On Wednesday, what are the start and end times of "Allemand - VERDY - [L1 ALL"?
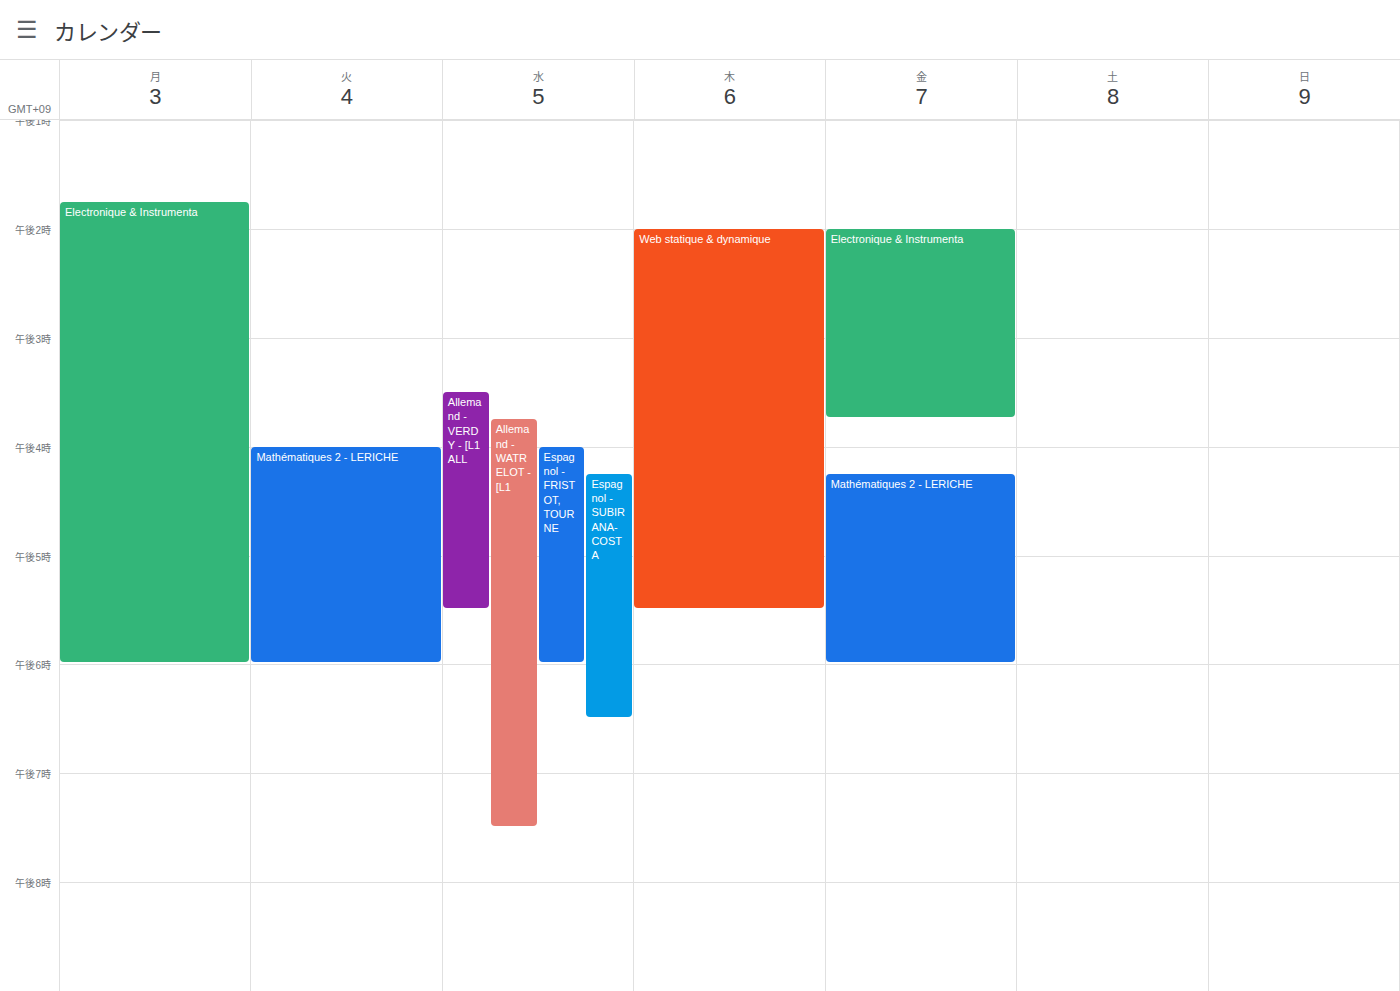
3:30 PM to 5:30 PM